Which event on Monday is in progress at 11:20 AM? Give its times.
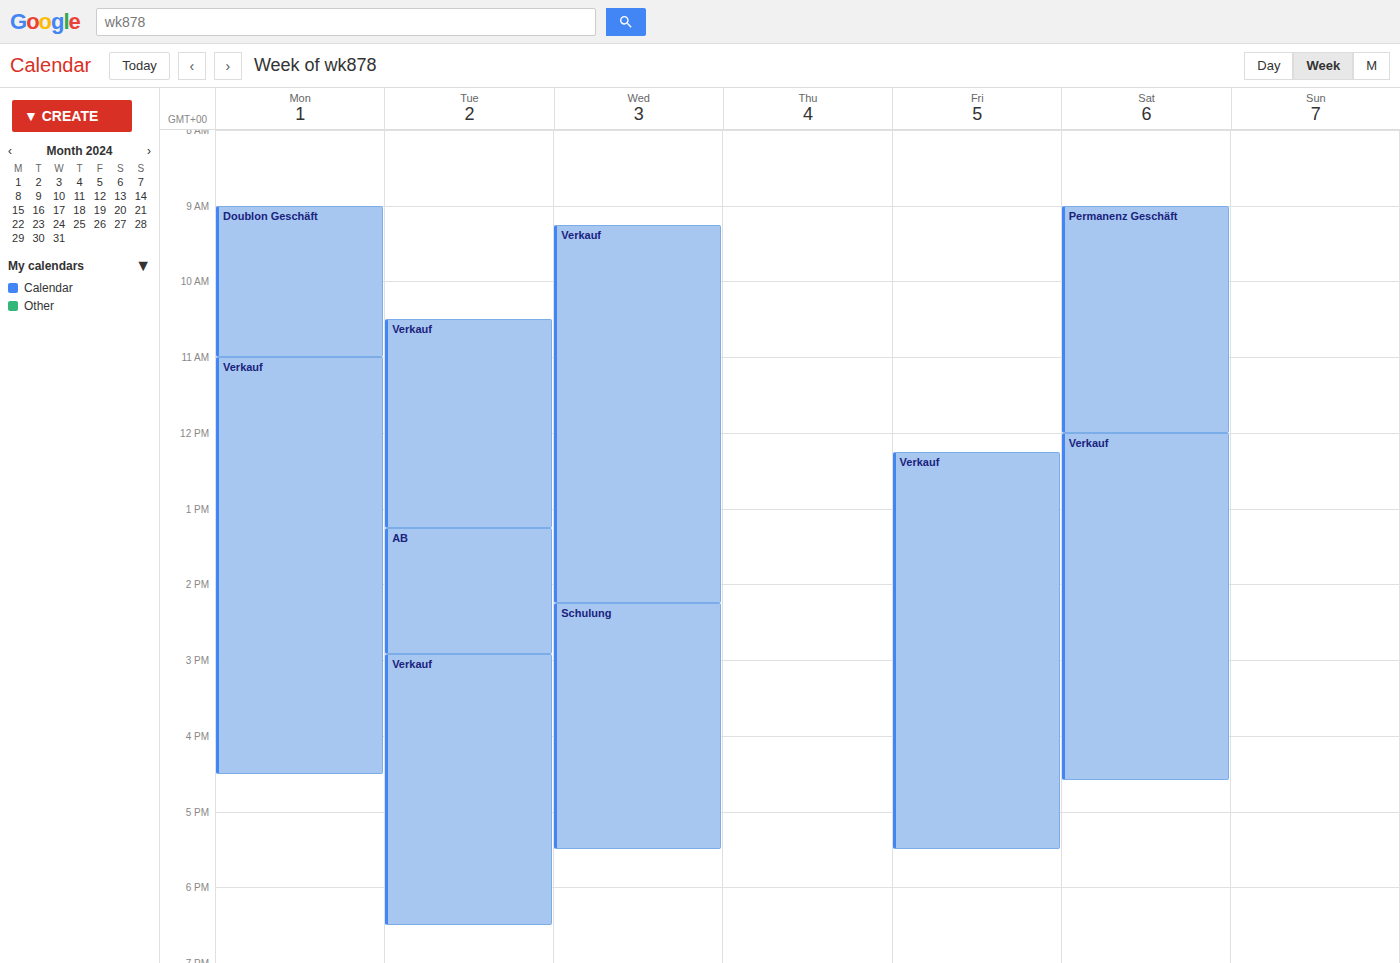
"Verkauf", 11:00 AM to 4:30 PM